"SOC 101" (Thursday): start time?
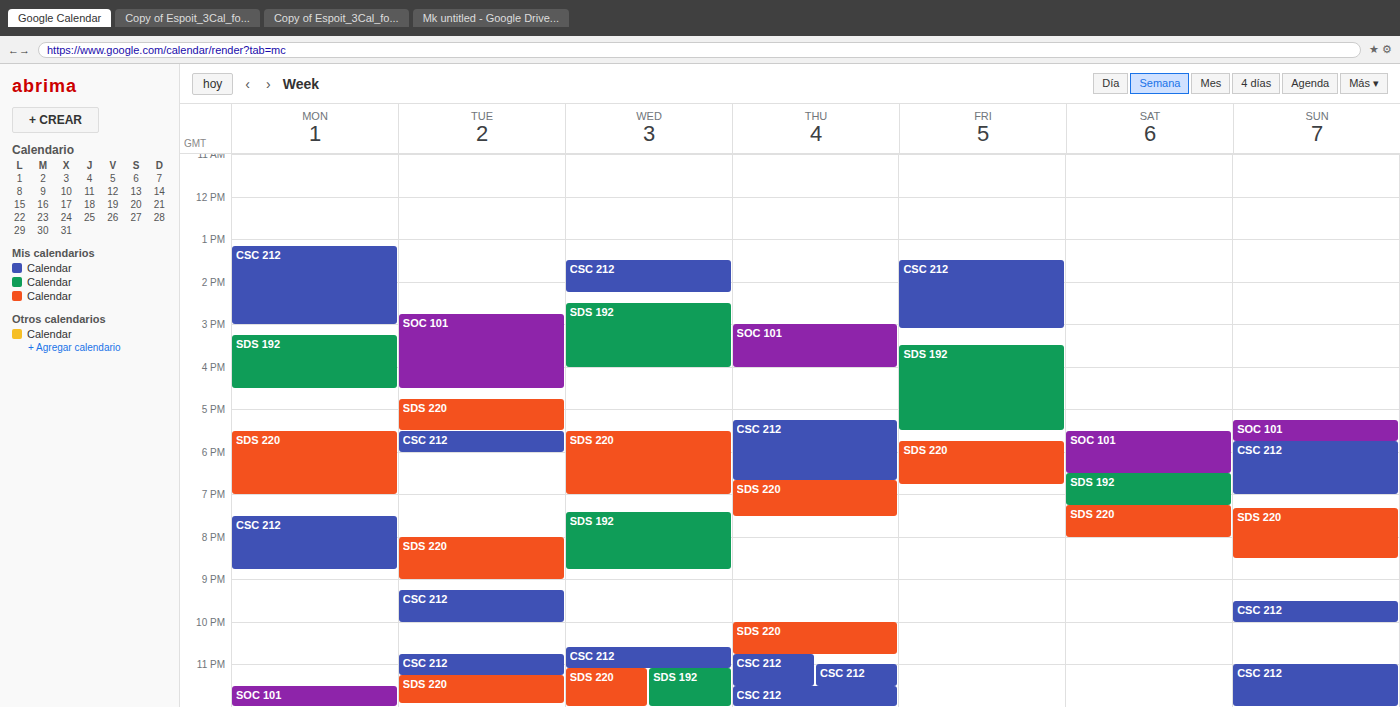
3:00 PM